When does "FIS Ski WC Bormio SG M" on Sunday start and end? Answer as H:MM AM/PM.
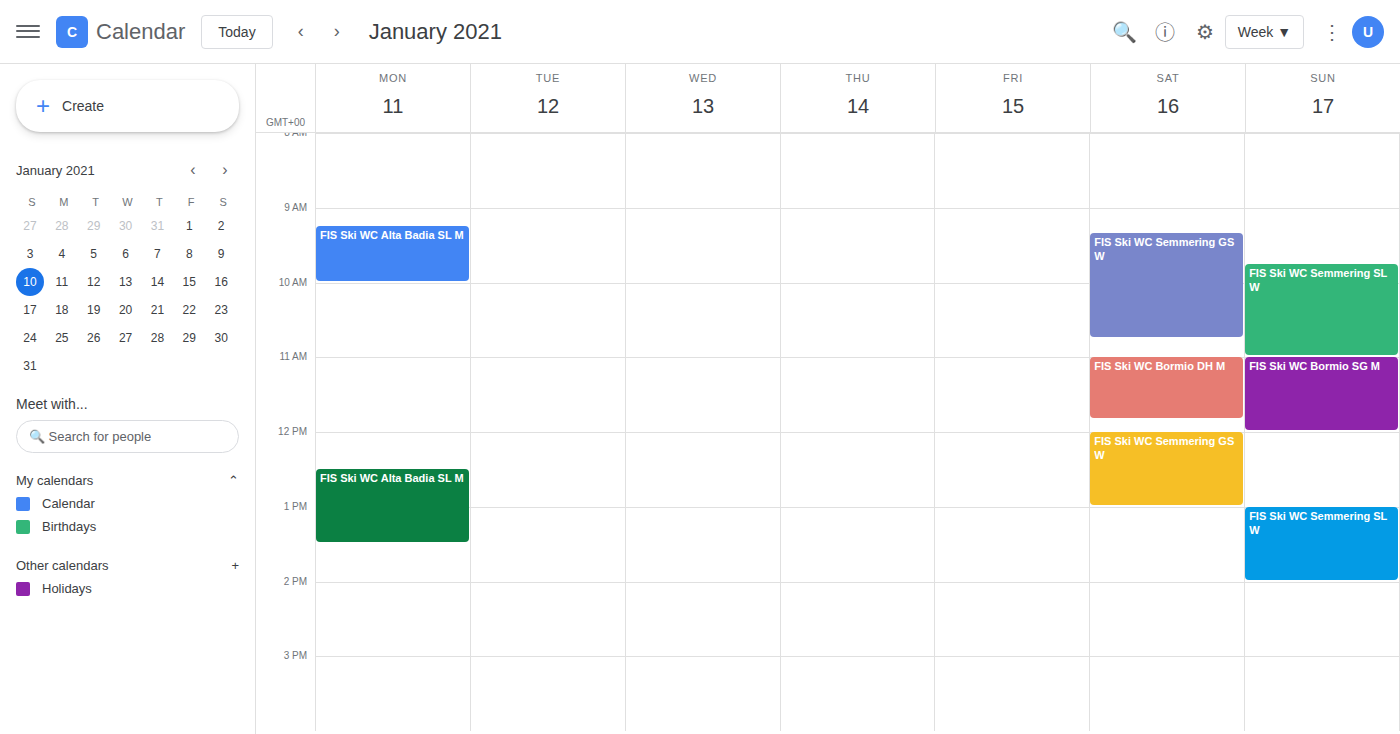
11:00 AM to 12:00 PM